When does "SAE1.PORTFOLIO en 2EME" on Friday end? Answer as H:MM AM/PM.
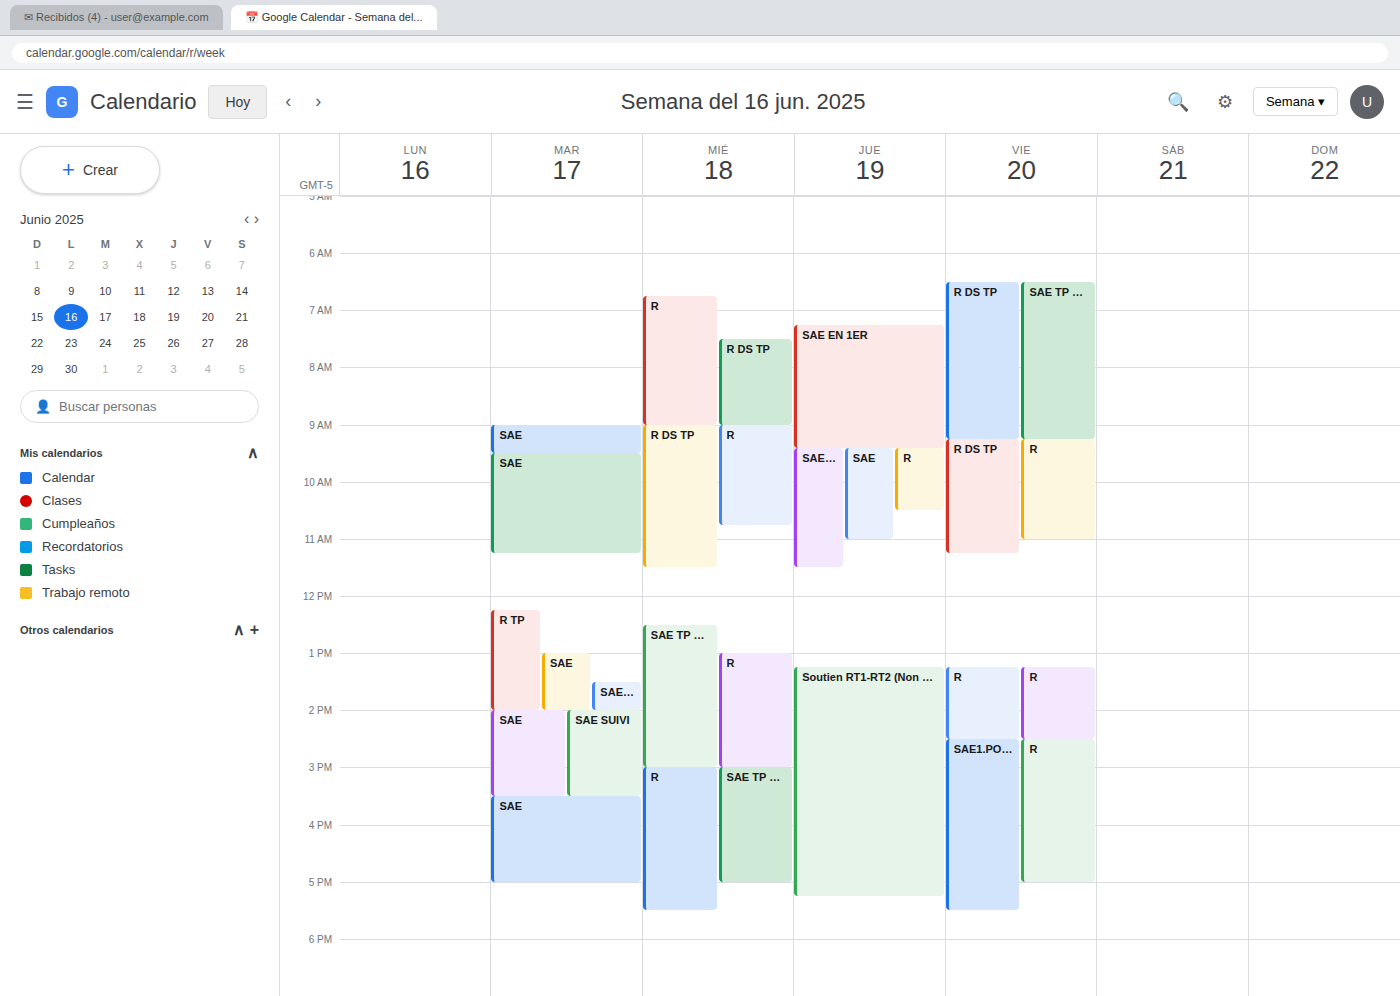
5:30 PM